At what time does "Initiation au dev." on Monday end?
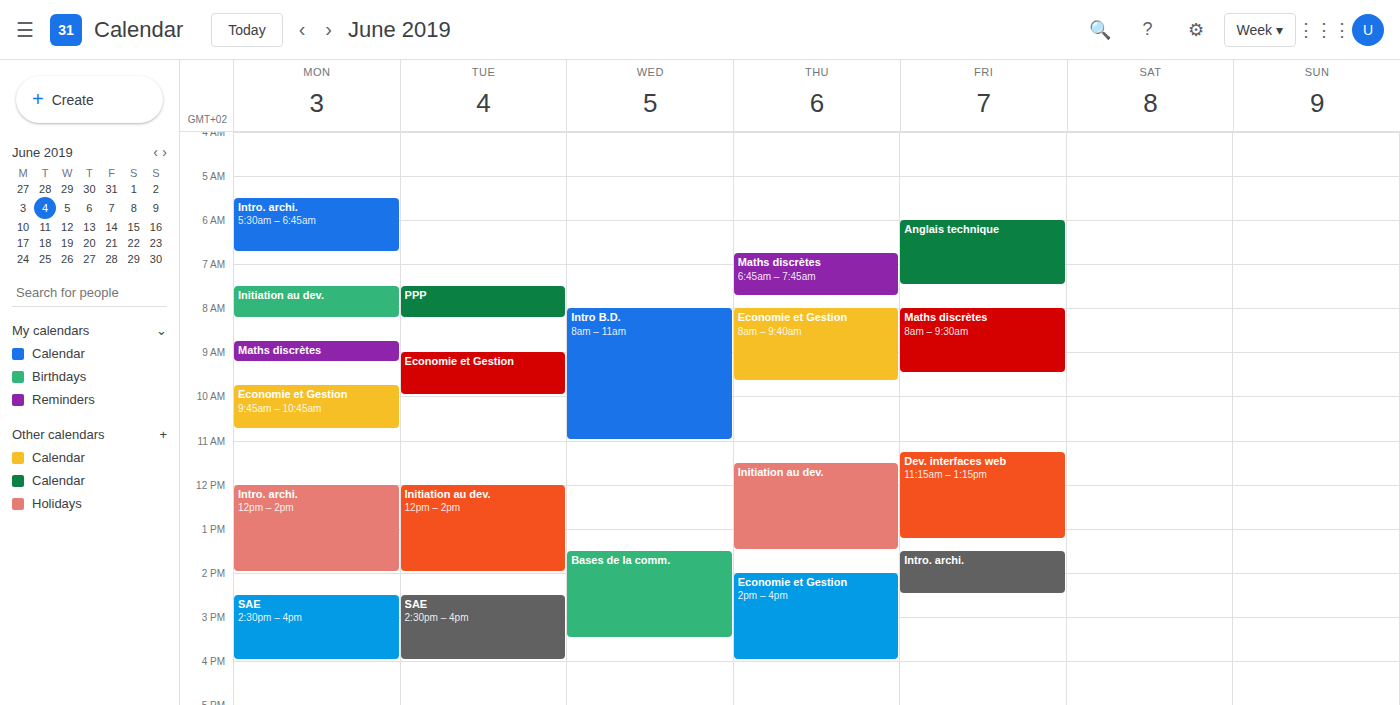
08:15